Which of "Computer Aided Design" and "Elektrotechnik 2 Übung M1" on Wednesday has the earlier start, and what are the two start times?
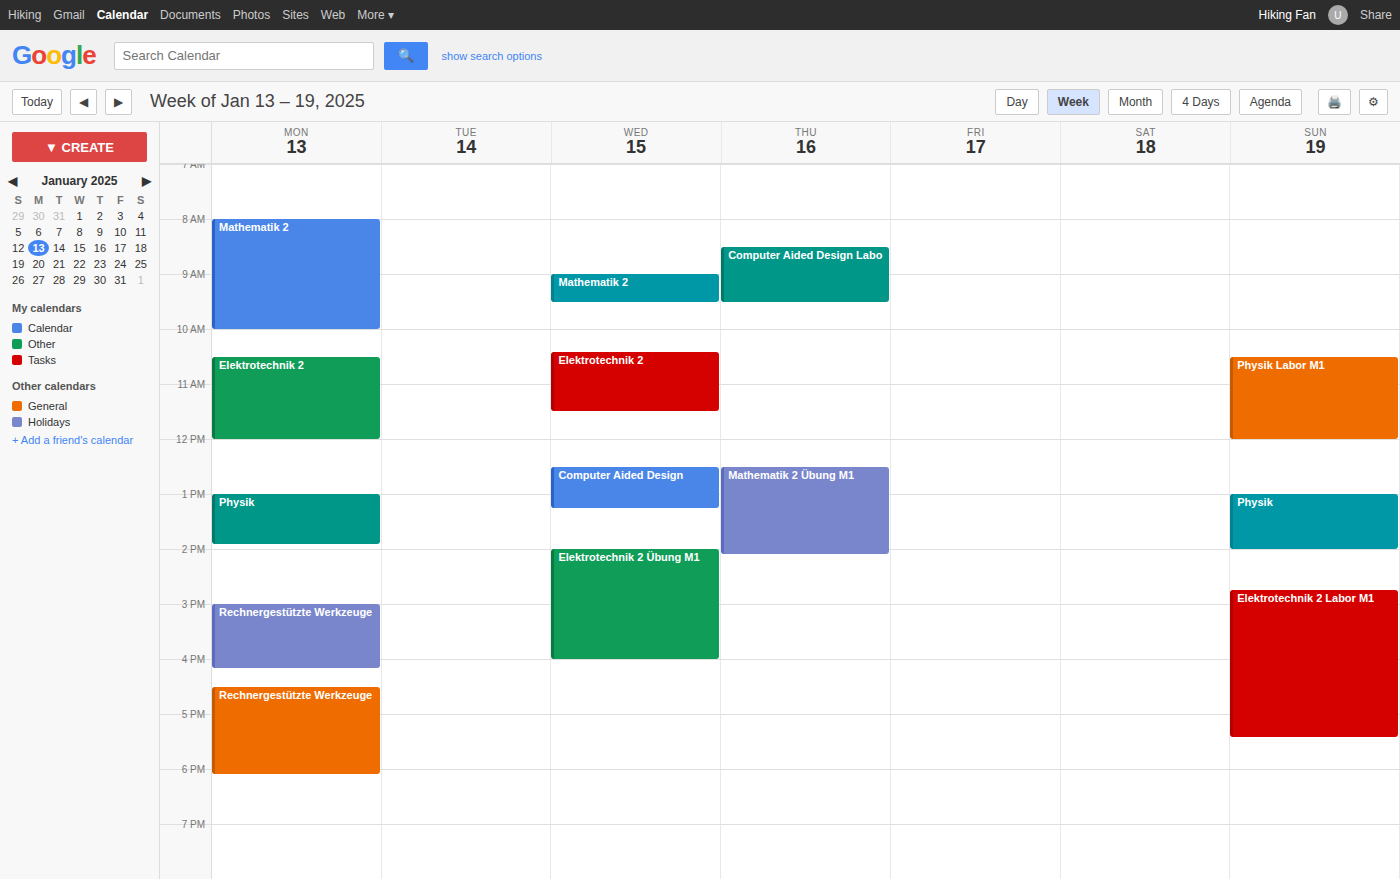
"Computer Aided Design" 12:30 PM; "Elektrotechnik 2 Übung M1" 2:00 PM.